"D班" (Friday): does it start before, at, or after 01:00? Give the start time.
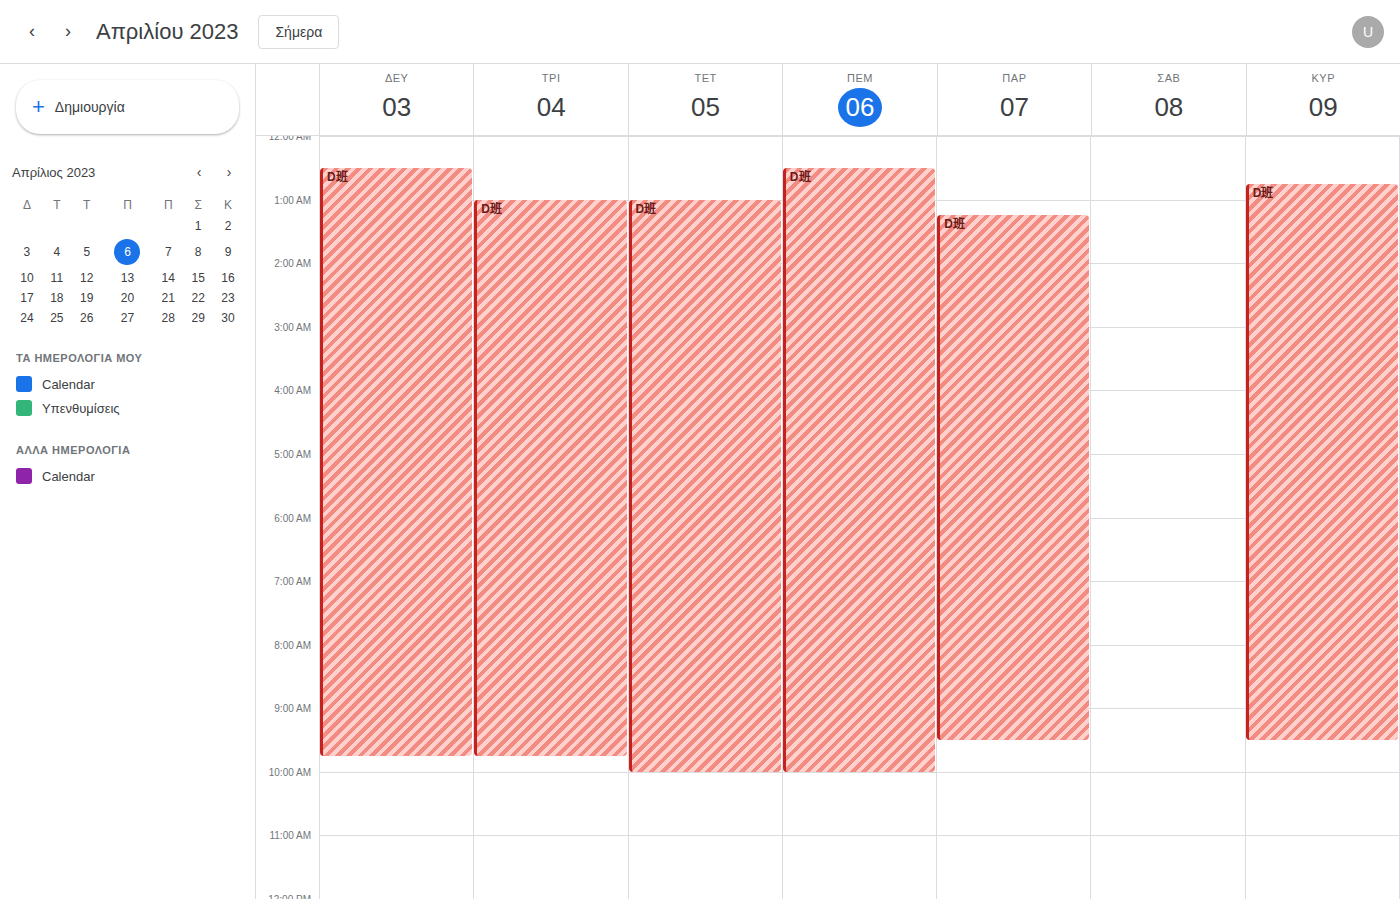
01:15 -- after 01:00, 15 minutes below the 01:00 line.